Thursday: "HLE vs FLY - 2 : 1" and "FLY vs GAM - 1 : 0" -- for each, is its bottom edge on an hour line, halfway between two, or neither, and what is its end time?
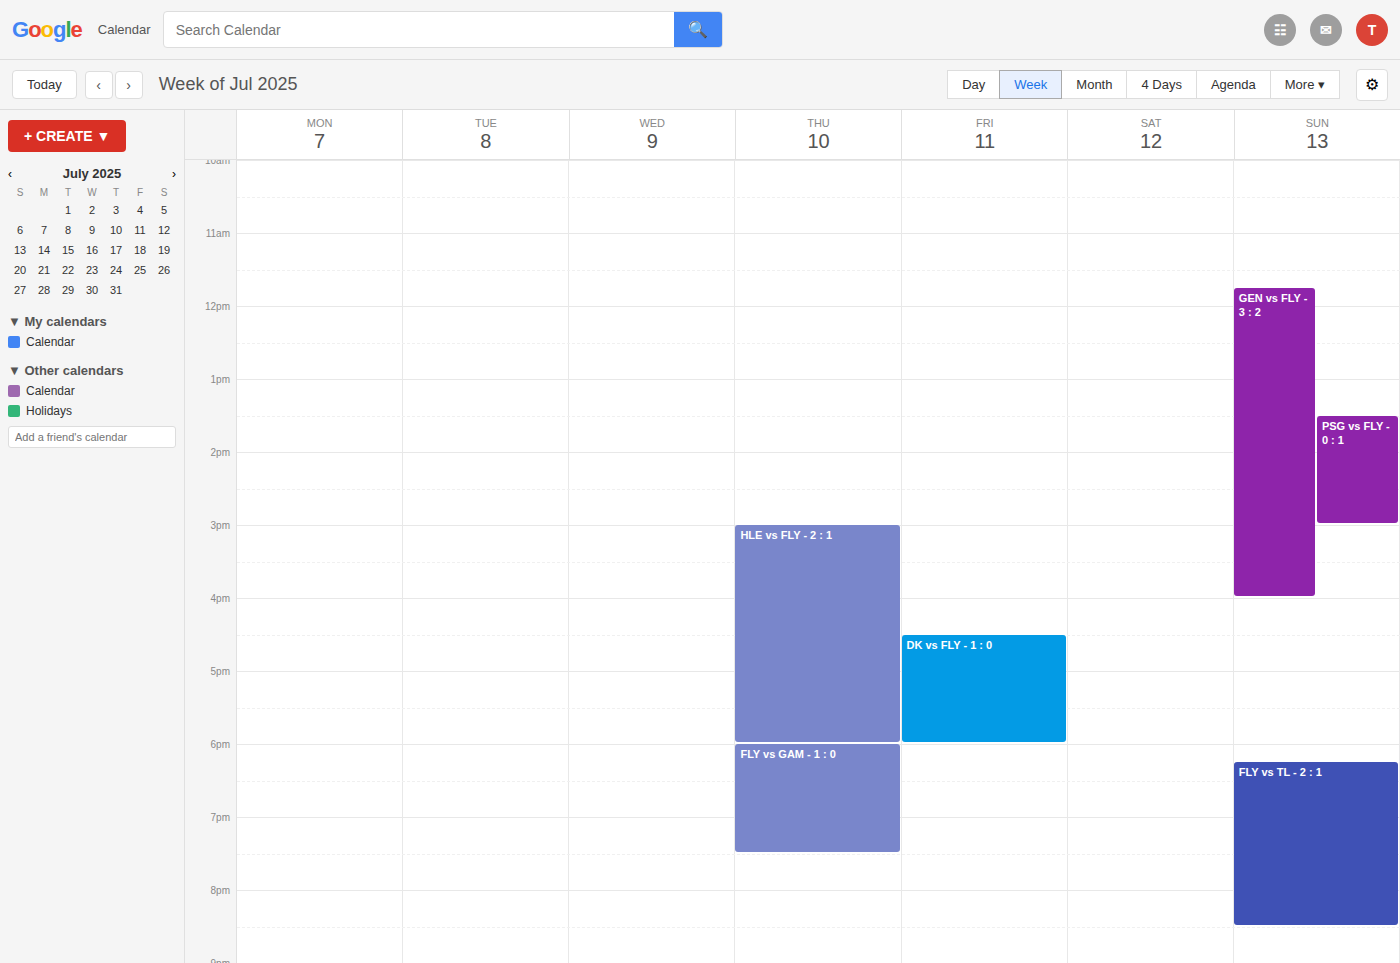
"HLE vs FLY - 2 : 1": 6:00 PM, exactly on the 6 PM line. "FLY vs GAM - 1 : 0": 7:30 PM, halfway between the 7 PM and 8 PM lines.